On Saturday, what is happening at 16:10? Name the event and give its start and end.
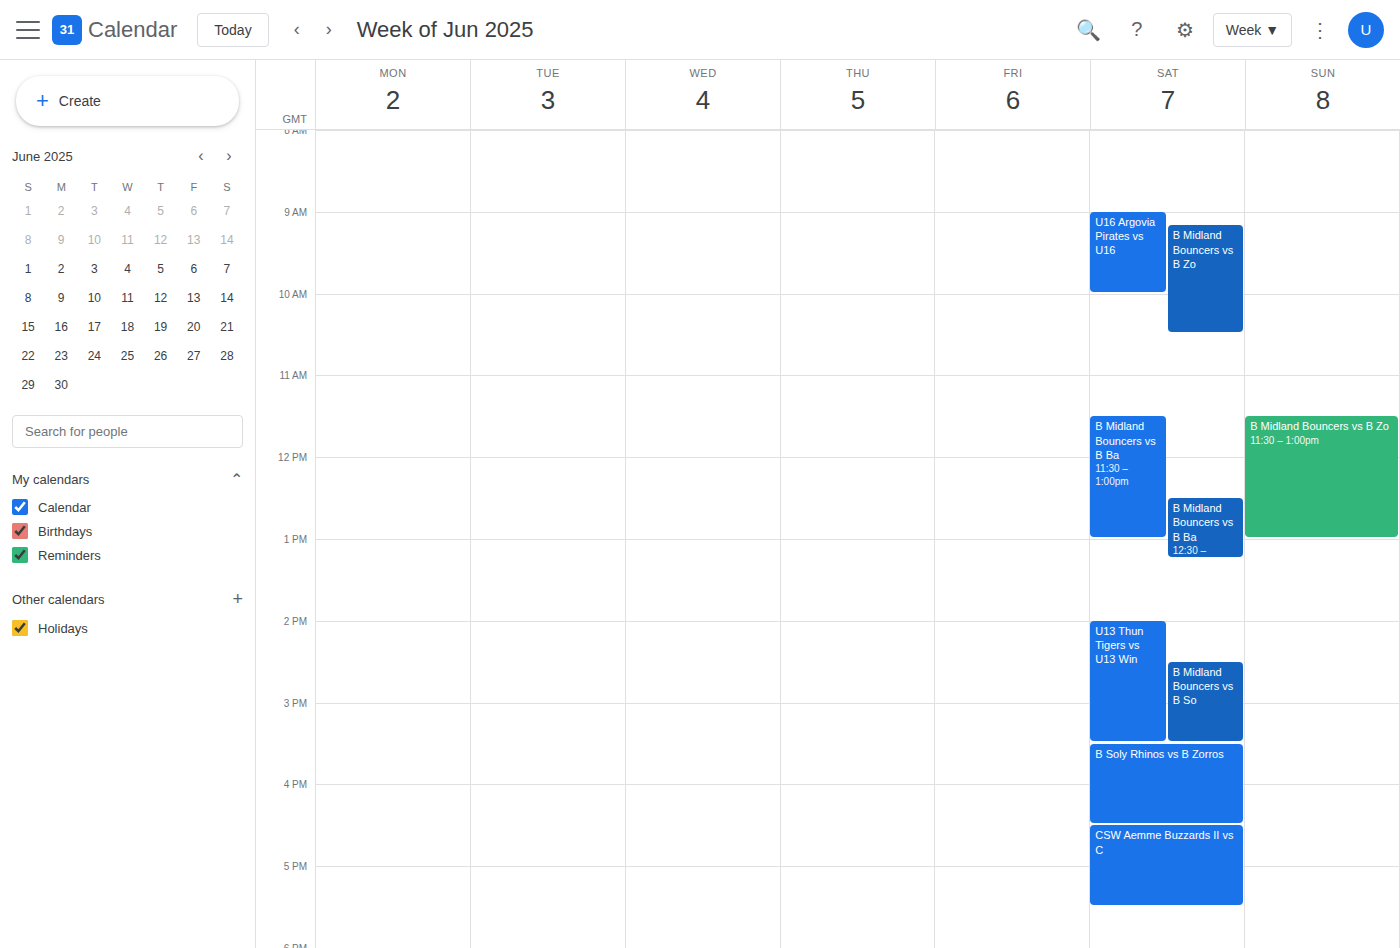
"B Soly Rhinos vs B Zorros", 15:30 to 16:30